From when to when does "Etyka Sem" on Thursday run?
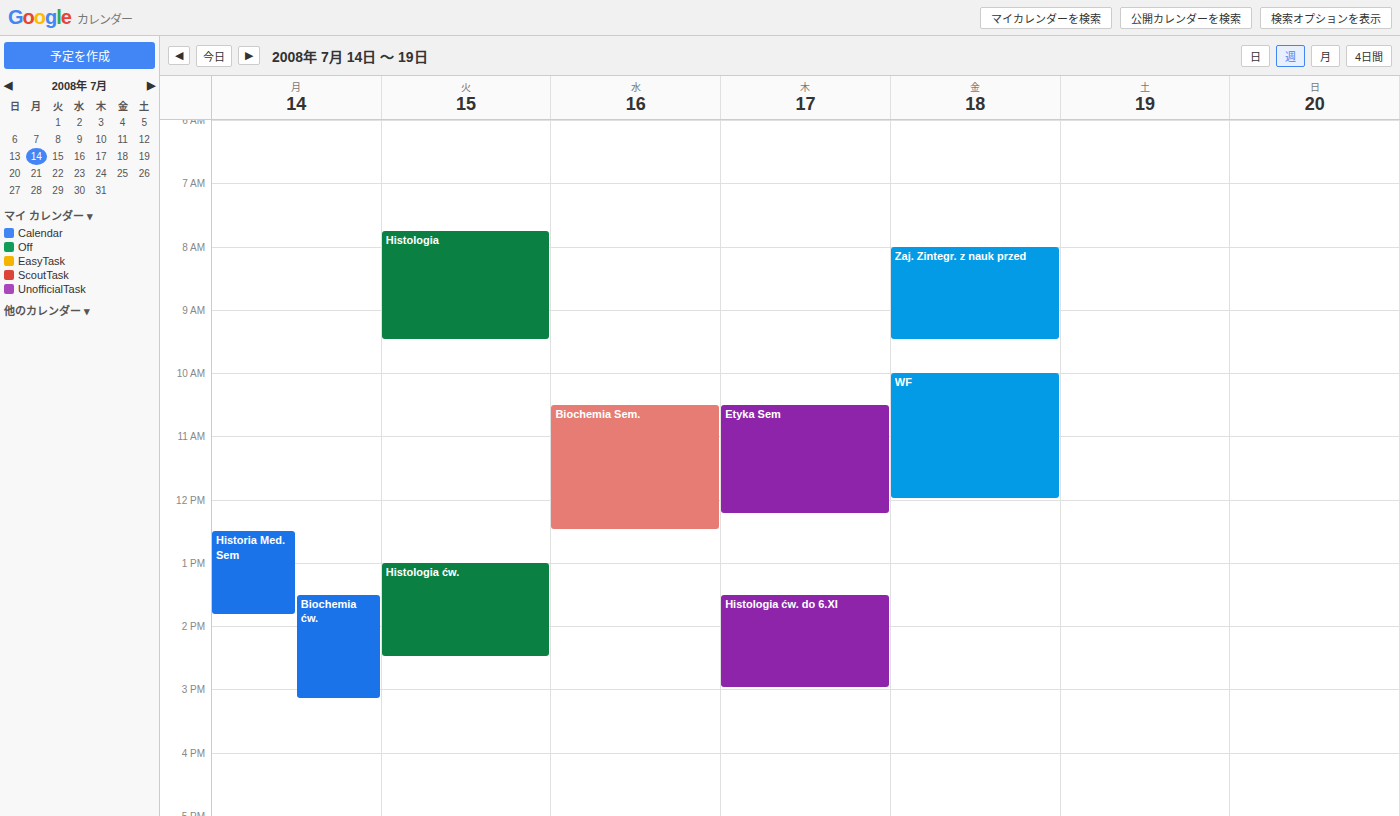
10:30 AM to 12:15 PM